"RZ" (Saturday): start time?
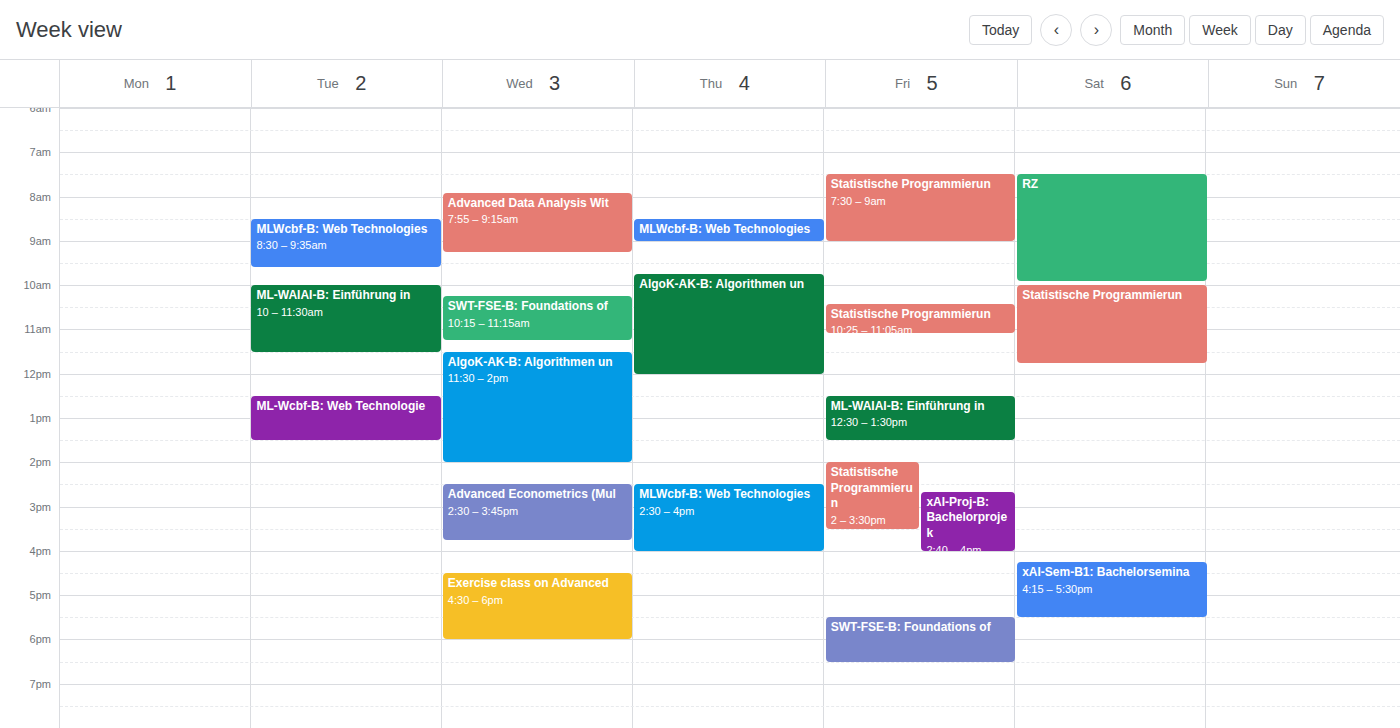
7:30 AM